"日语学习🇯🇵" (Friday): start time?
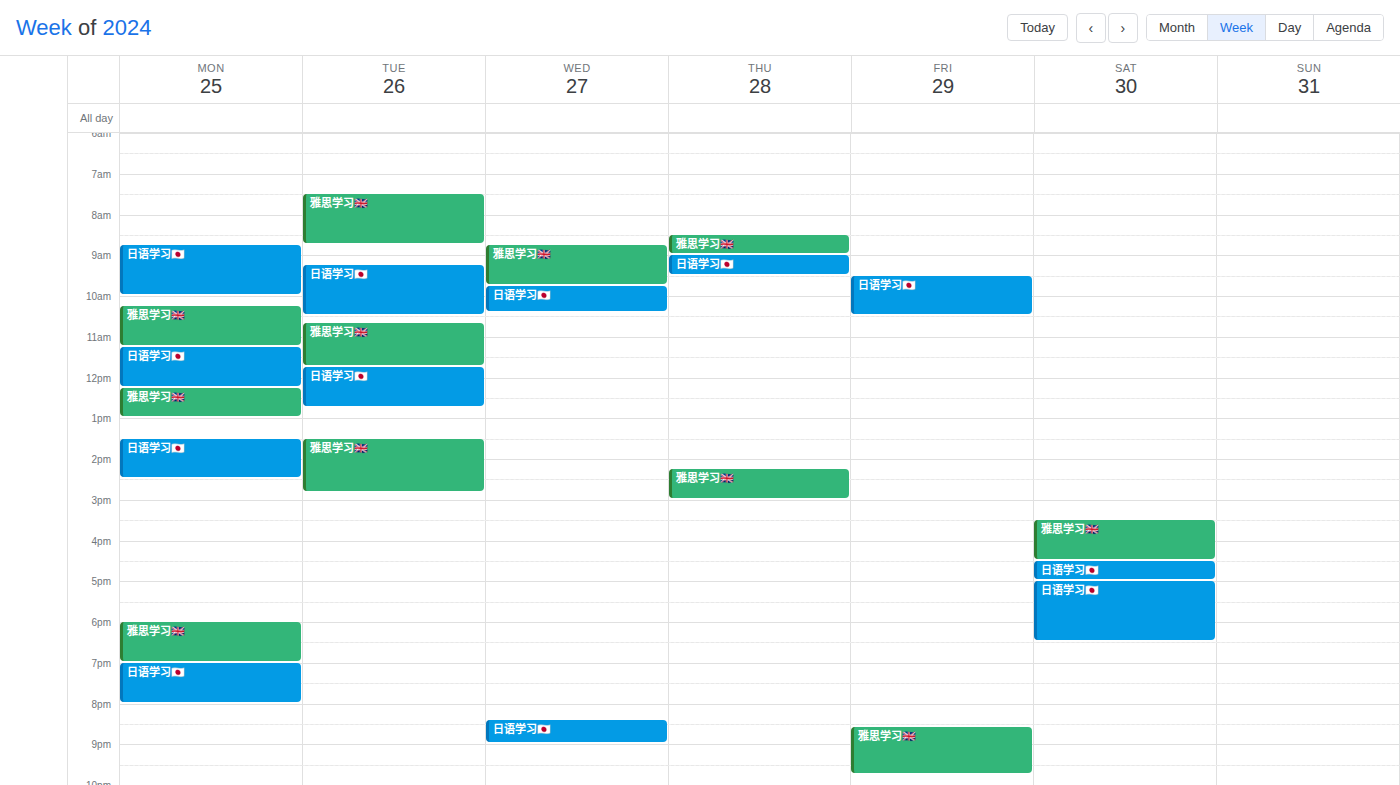
9:30 AM